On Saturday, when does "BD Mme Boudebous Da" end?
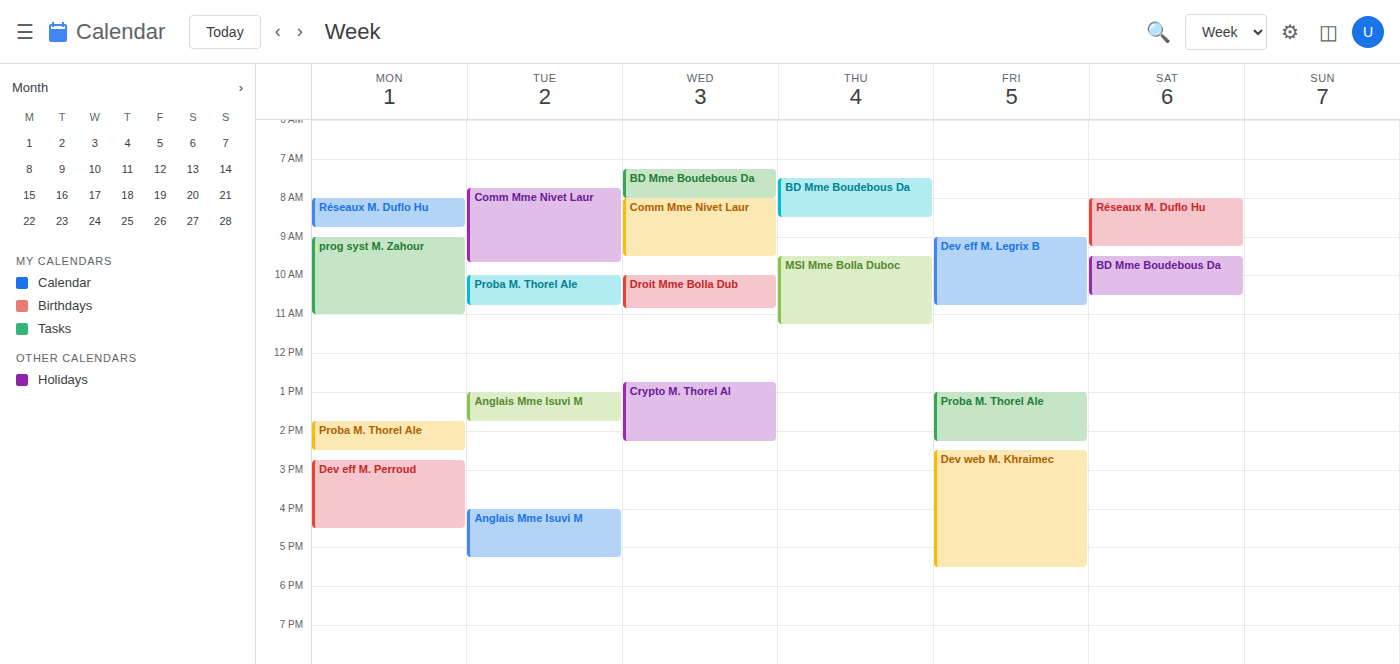
10:30 AM